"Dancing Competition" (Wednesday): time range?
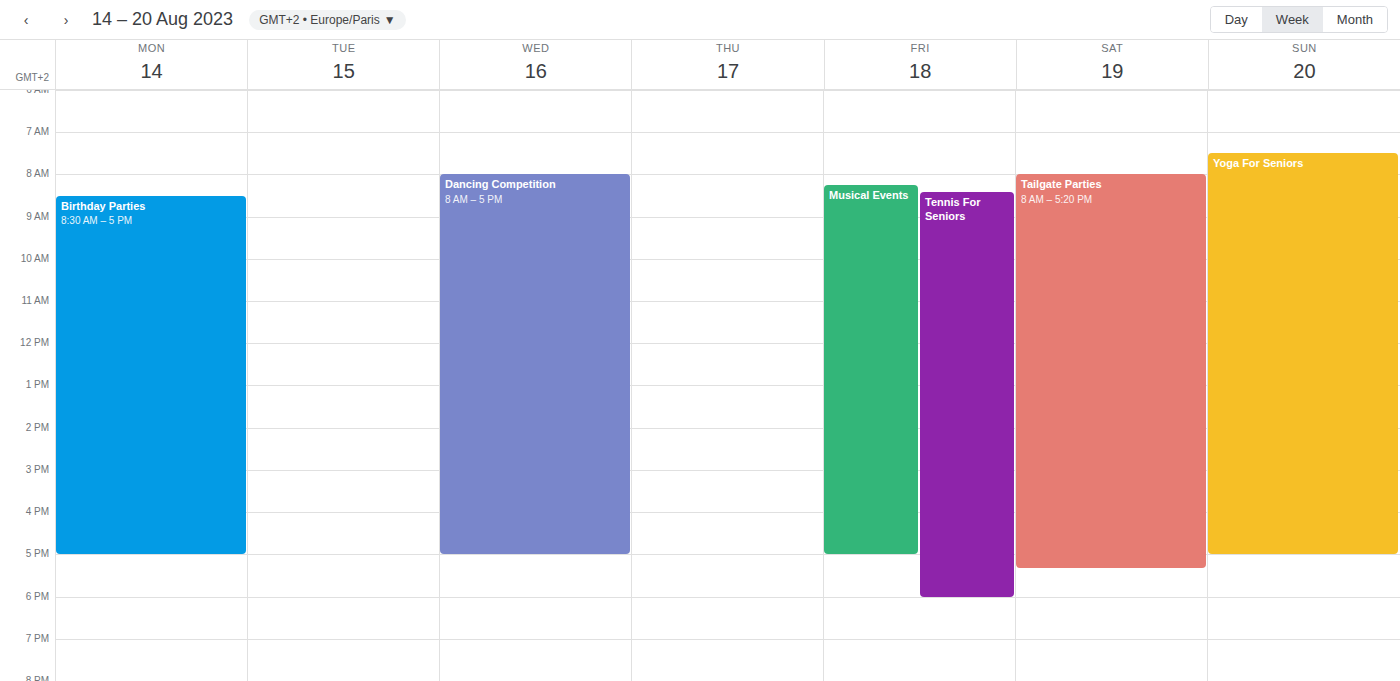
8:00 AM to 5:00 PM